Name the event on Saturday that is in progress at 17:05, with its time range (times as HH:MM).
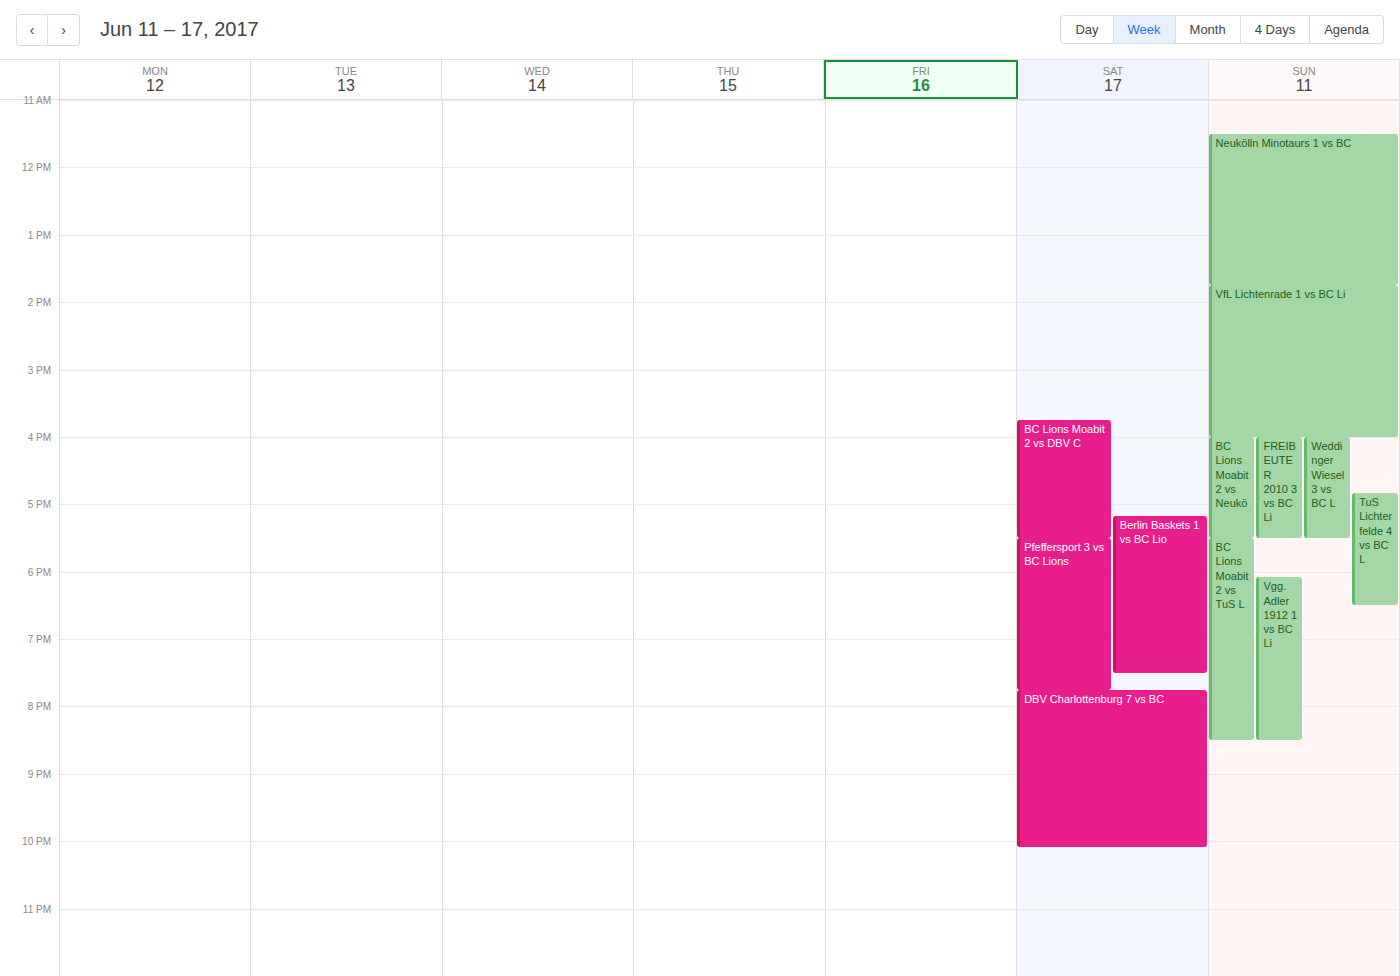
"BC Lions Moabit 2 vs DBV C", 15:45 to 17:30